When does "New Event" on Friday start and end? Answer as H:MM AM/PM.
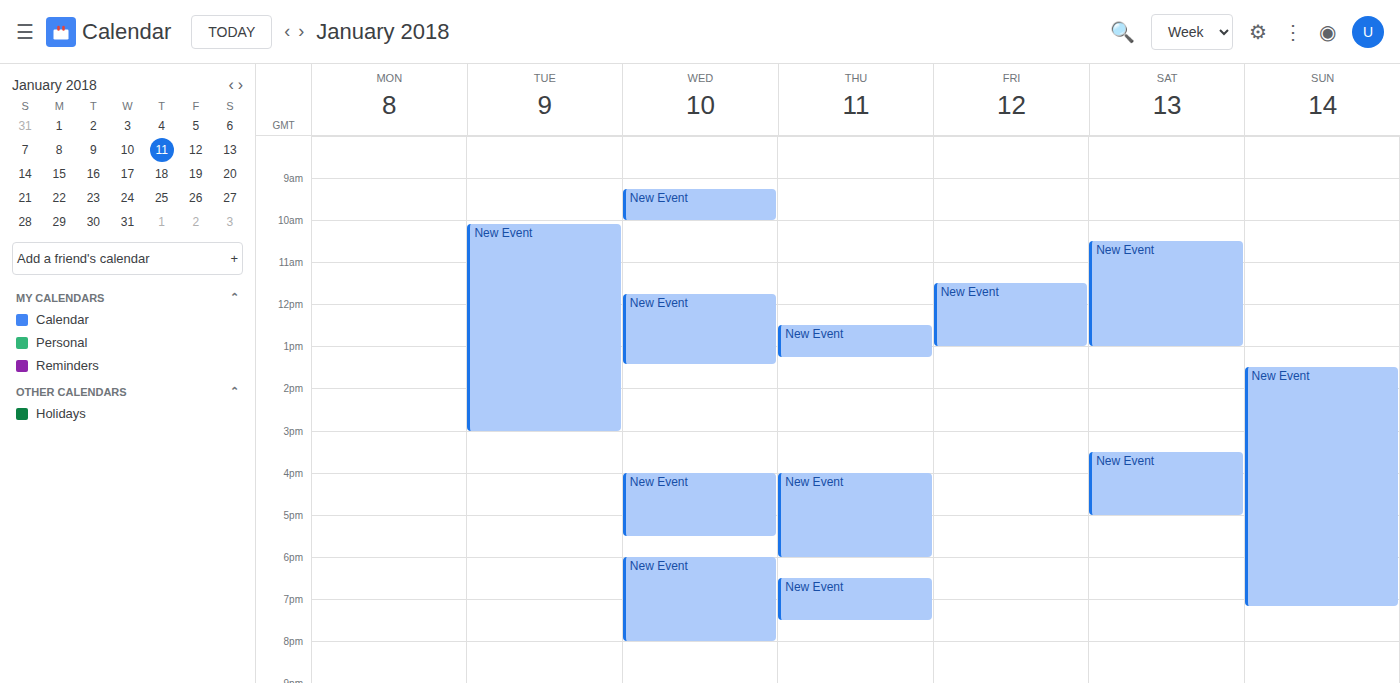
11:30 AM to 1:00 PM